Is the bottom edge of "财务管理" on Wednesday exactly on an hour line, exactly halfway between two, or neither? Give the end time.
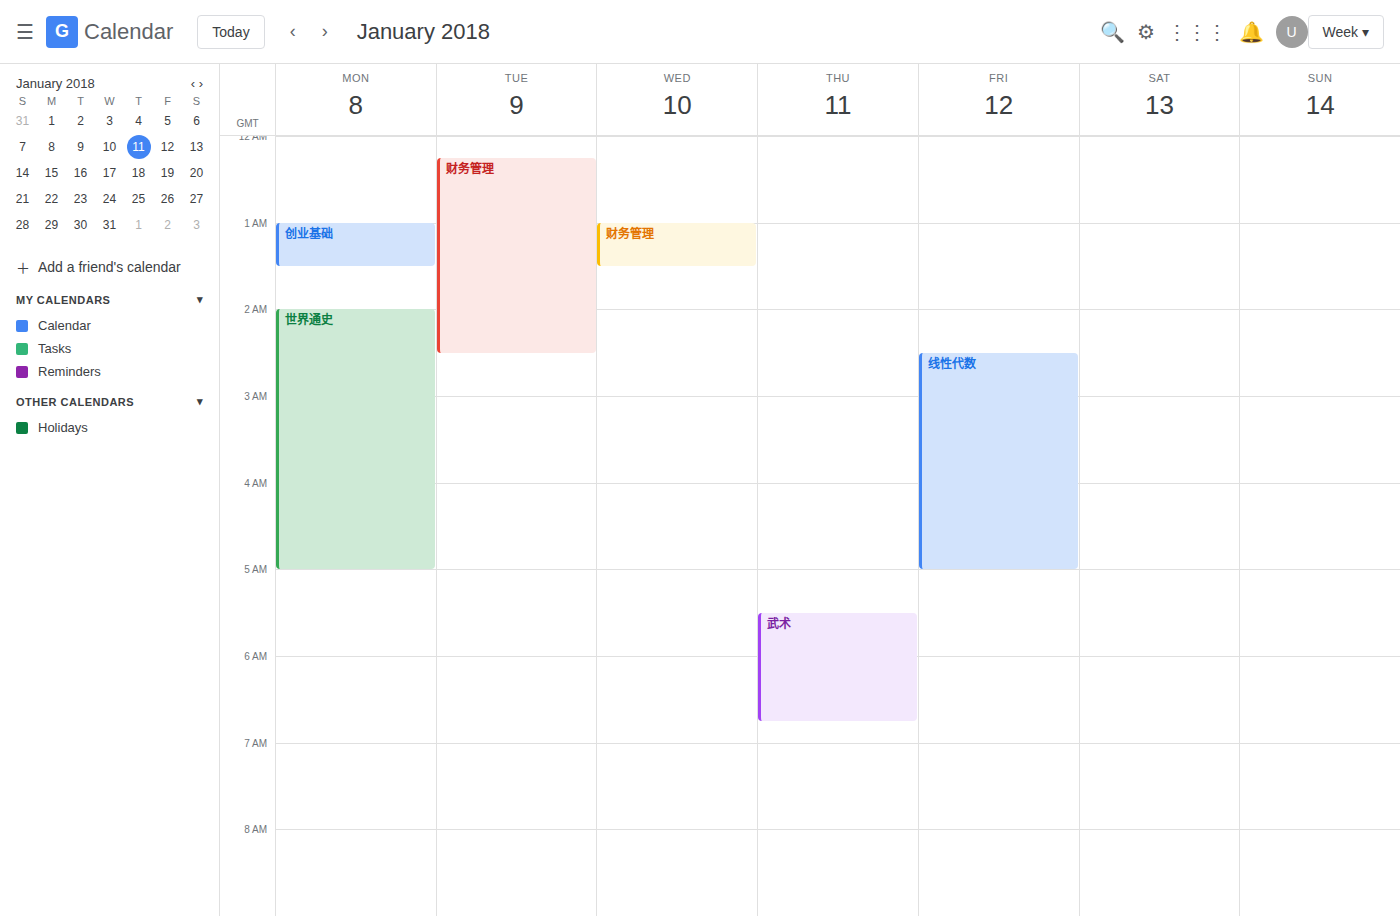
1:30 AM -- halfway between the 1 AM and 2 AM lines.